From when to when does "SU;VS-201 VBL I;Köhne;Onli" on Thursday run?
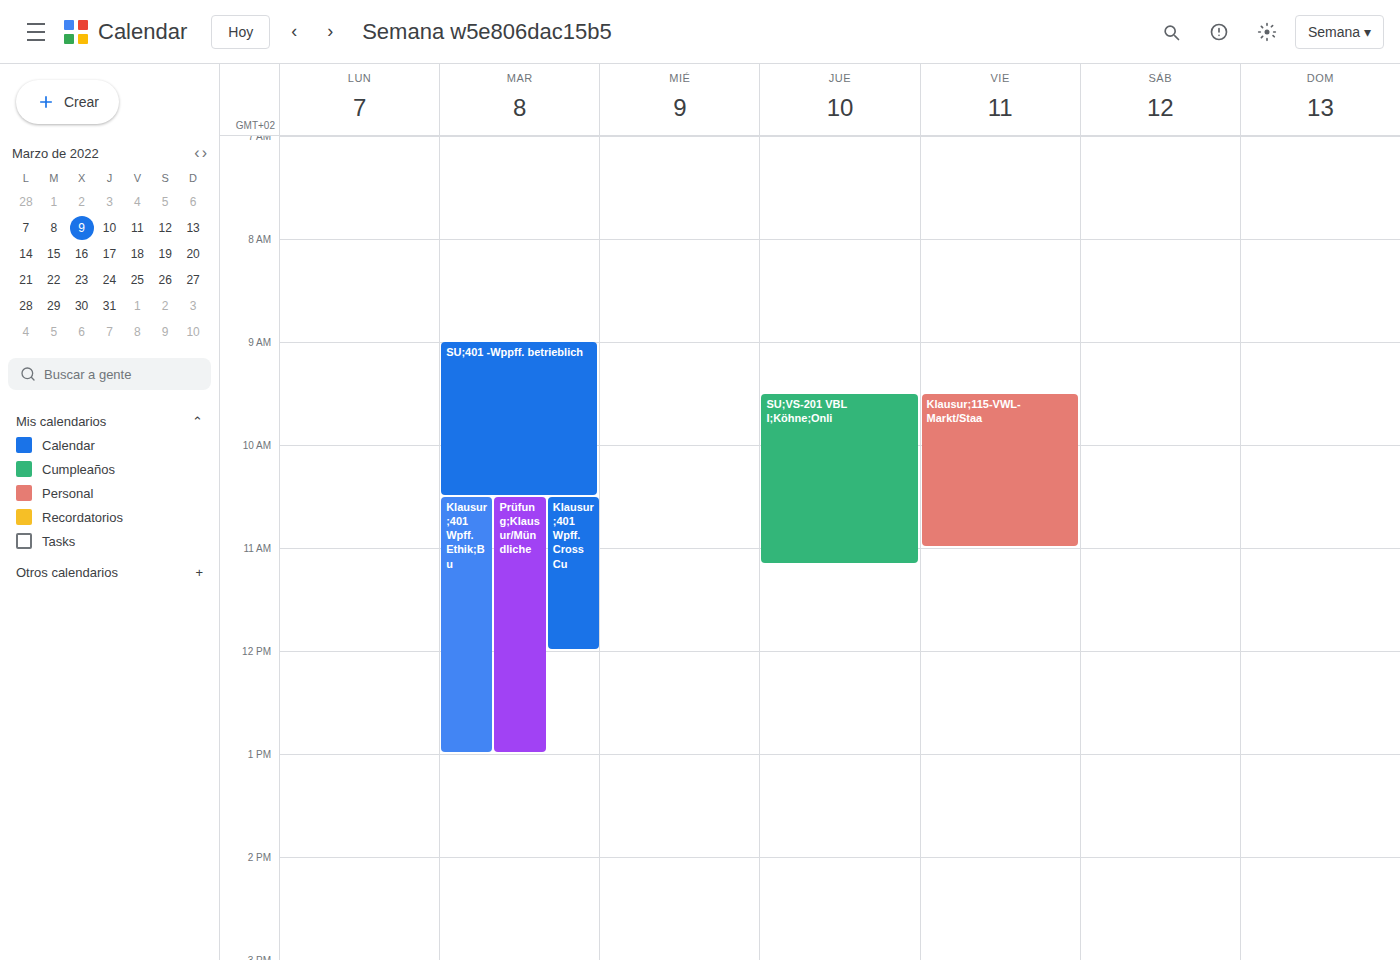
09:30 to 11:10